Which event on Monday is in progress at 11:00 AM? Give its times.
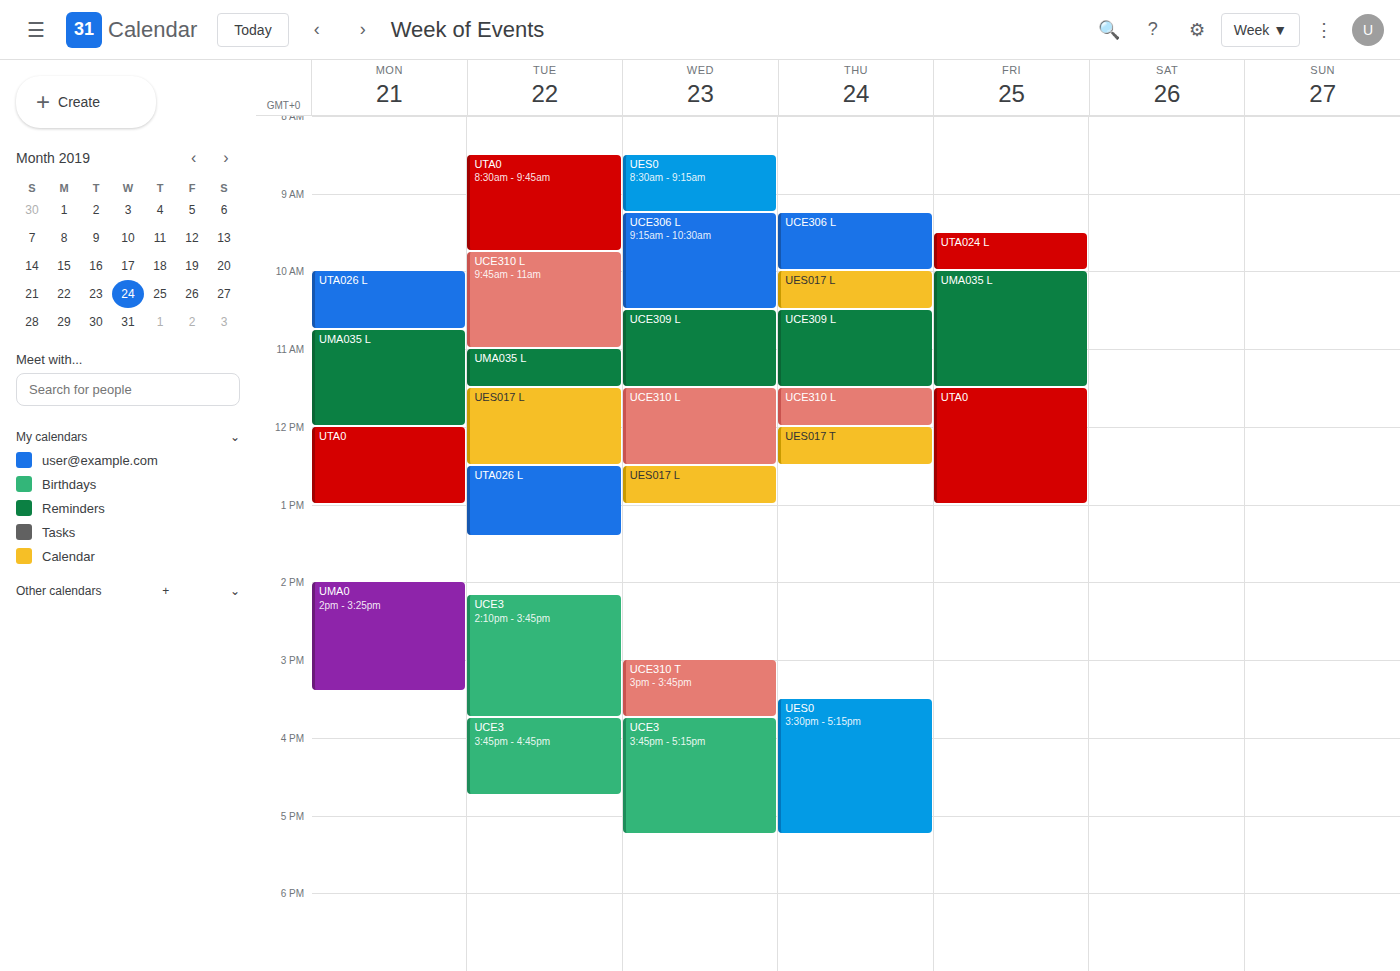
"UMA035 L", 10:45 AM to 12:00 PM